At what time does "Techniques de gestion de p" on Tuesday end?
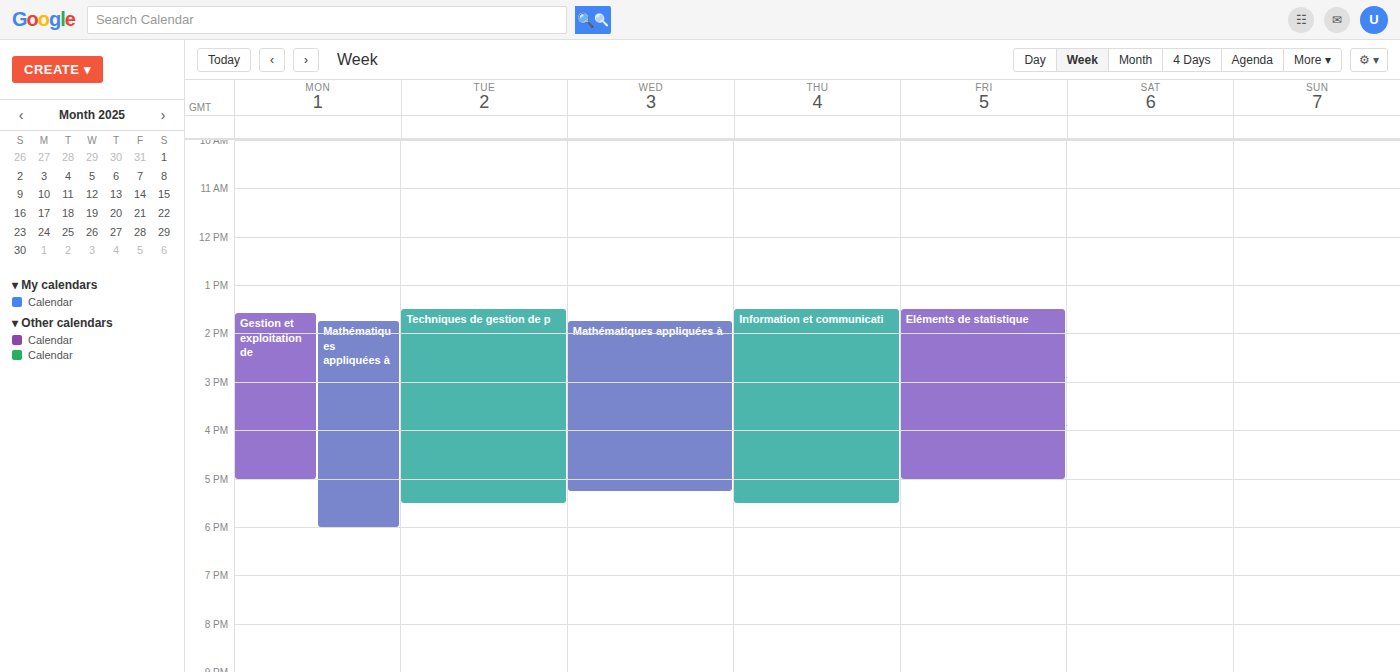
5:30 PM